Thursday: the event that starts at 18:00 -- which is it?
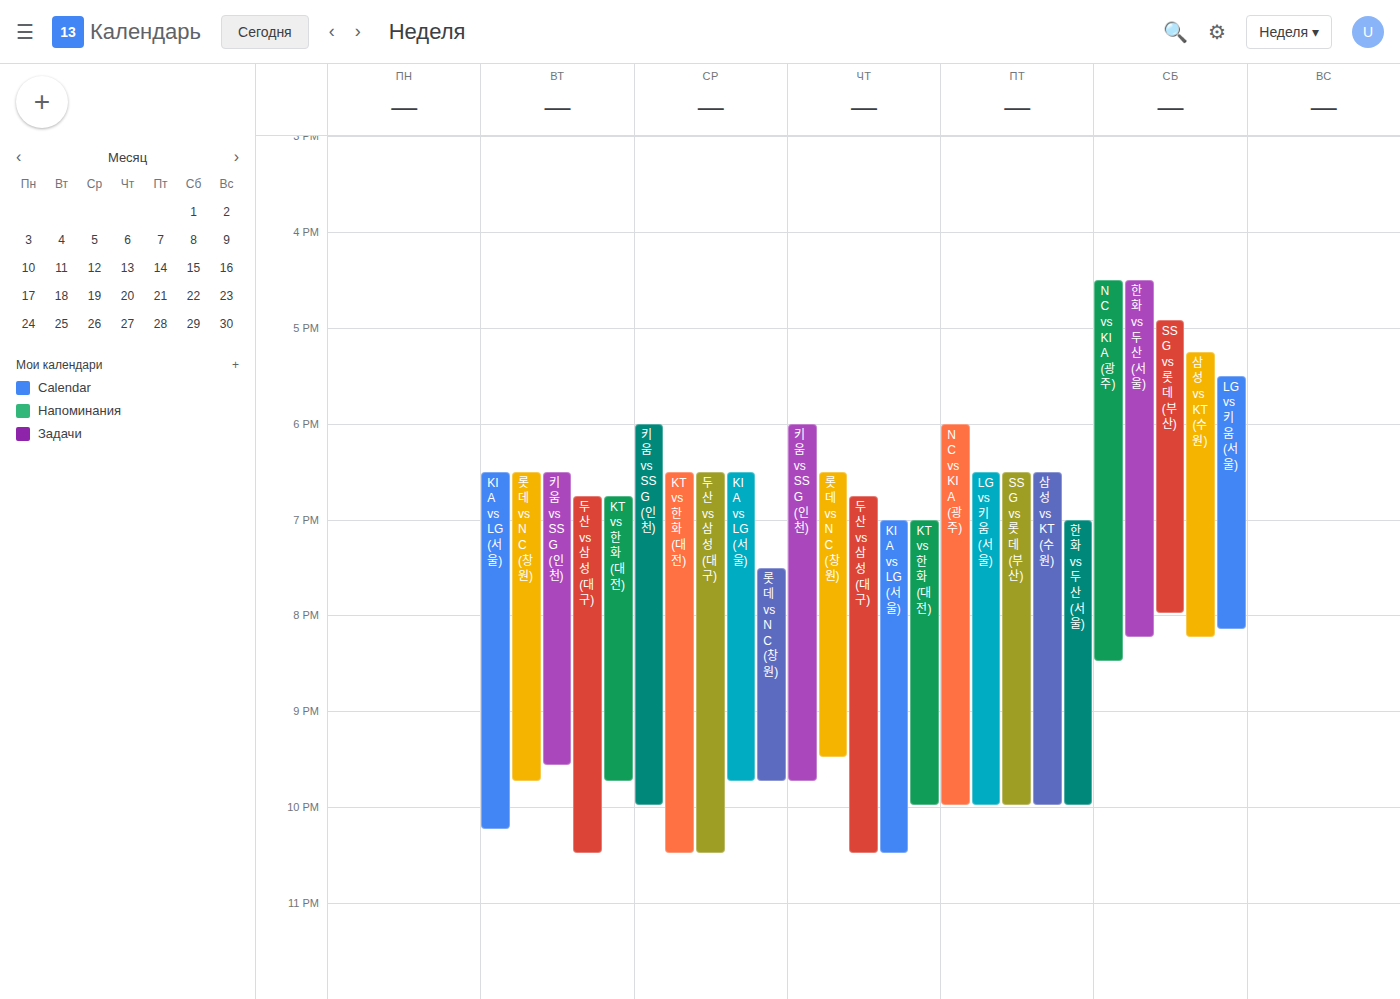
"키움 vs SSG (인천)"